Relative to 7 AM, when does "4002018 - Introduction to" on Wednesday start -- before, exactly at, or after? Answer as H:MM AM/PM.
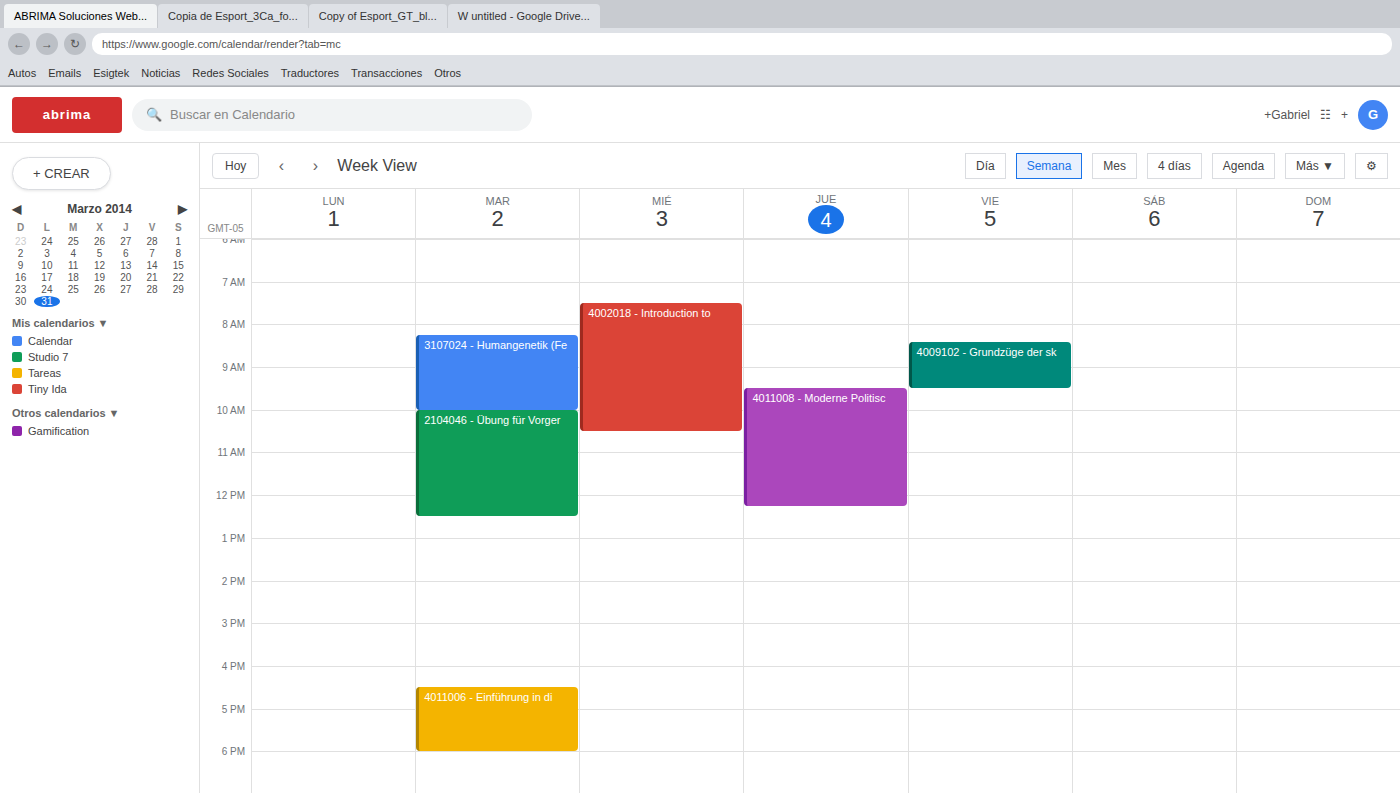
7:30 AM -- after 7 AM, 30 minutes below the 7 AM line.